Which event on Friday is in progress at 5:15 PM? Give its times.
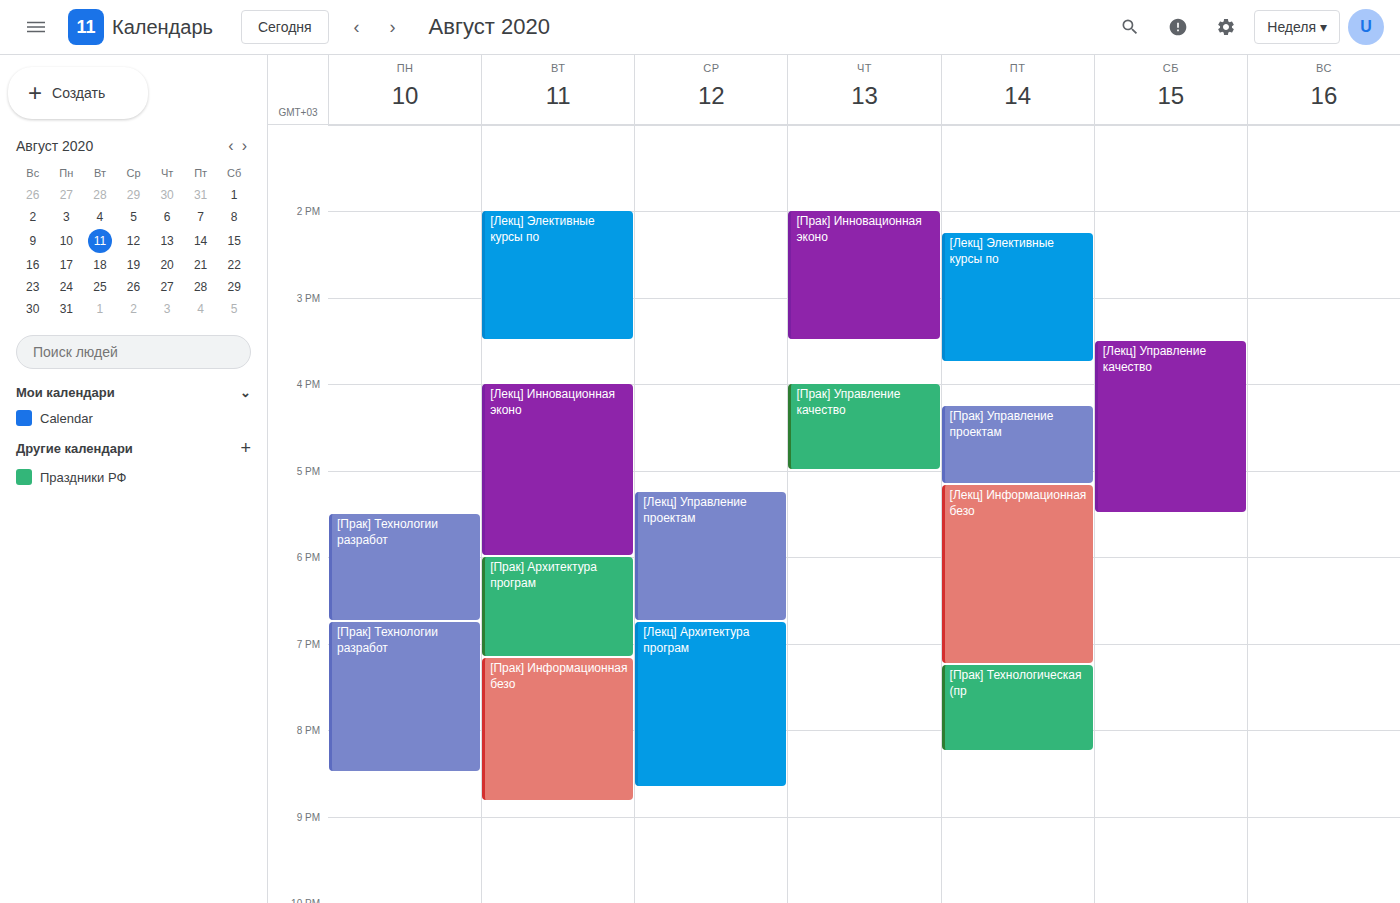
"[Лекц] Информационная безо", 5:10 PM to 7:15 PM